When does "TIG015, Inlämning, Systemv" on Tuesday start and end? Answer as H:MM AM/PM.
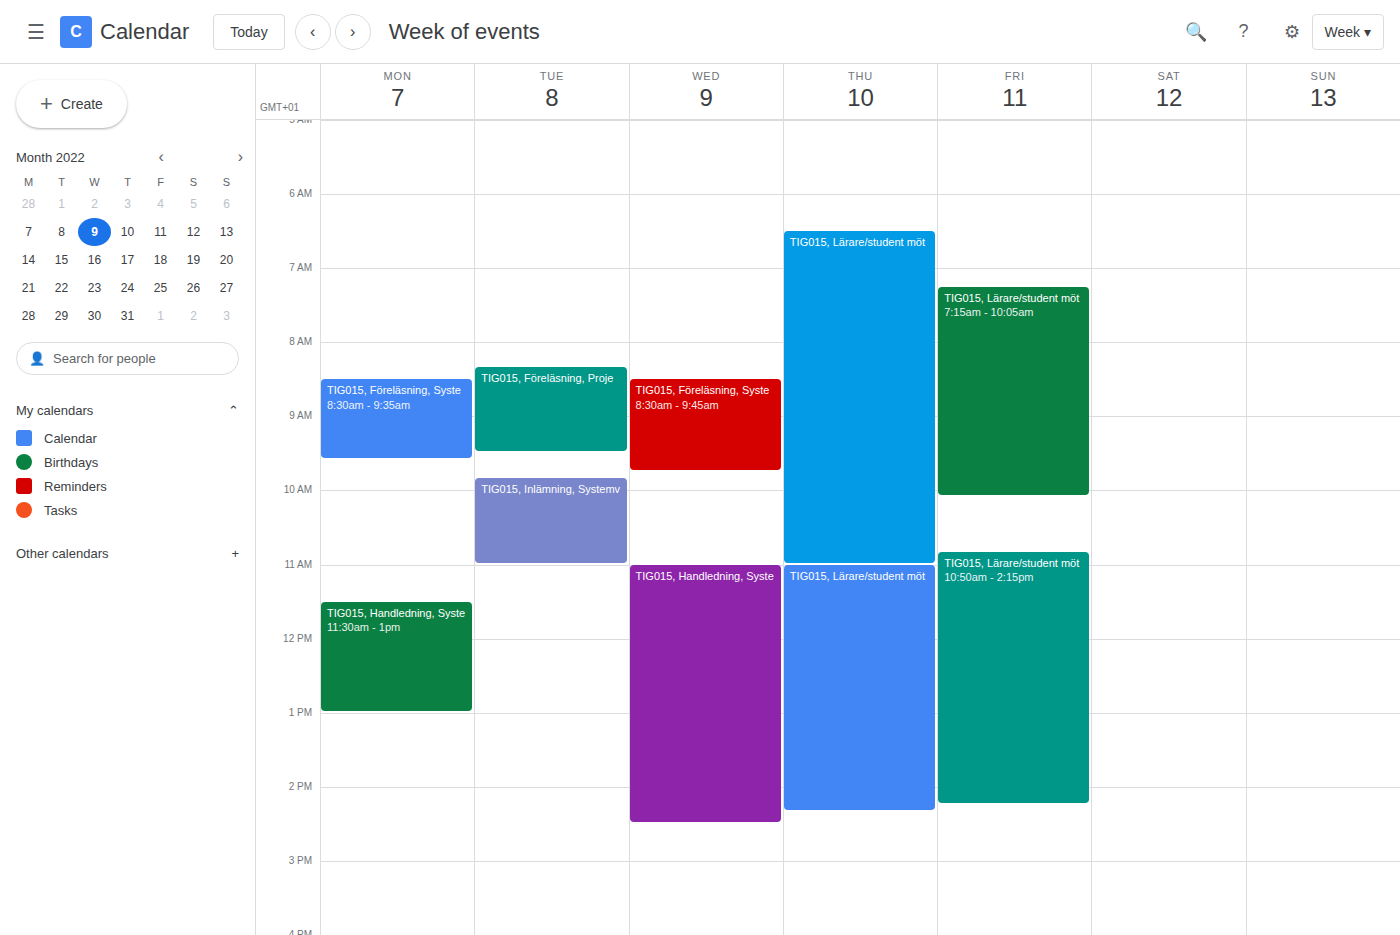
9:50 AM to 11:00 AM